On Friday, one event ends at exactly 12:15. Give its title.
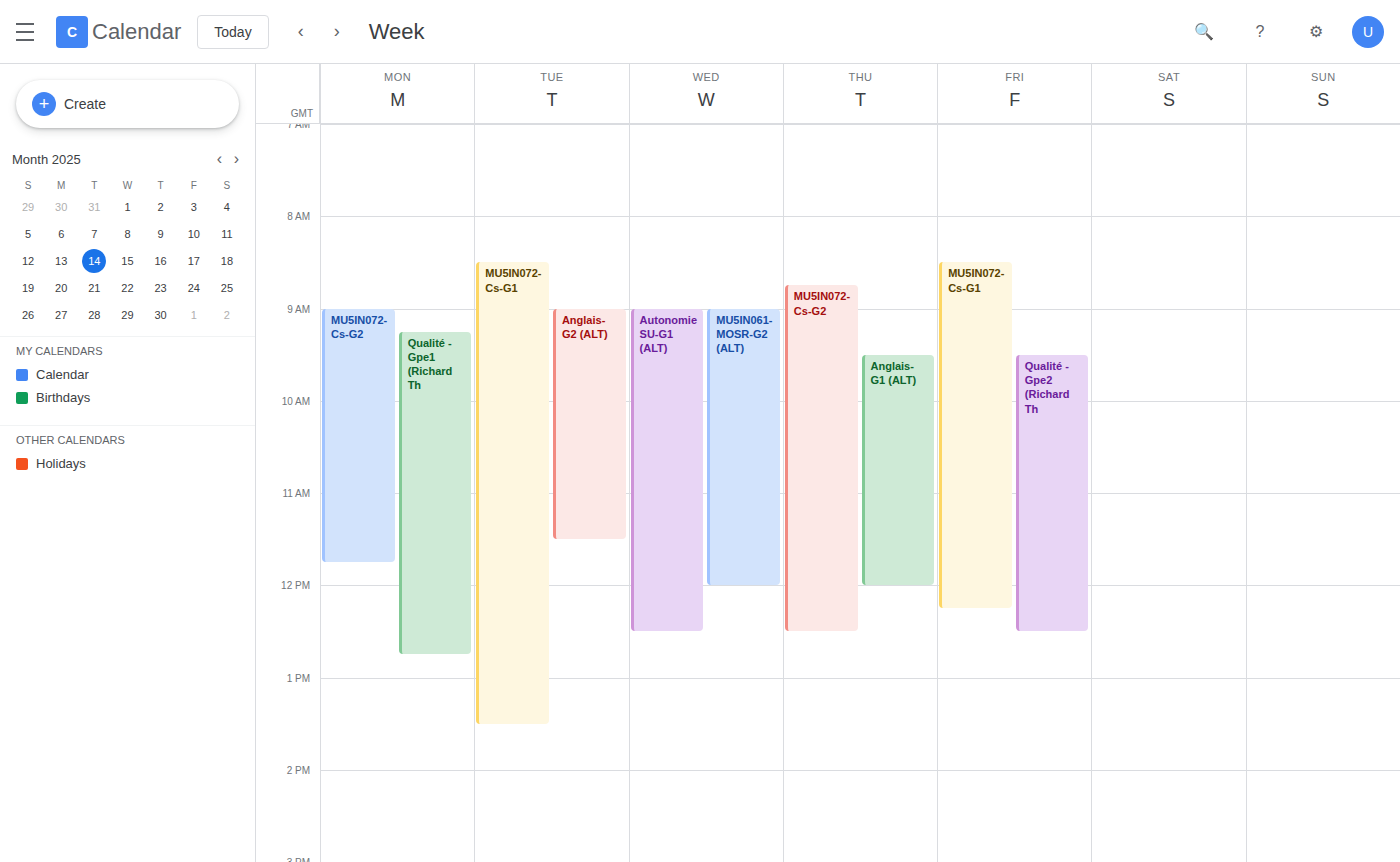
"MU5IN072-Cs-G1"